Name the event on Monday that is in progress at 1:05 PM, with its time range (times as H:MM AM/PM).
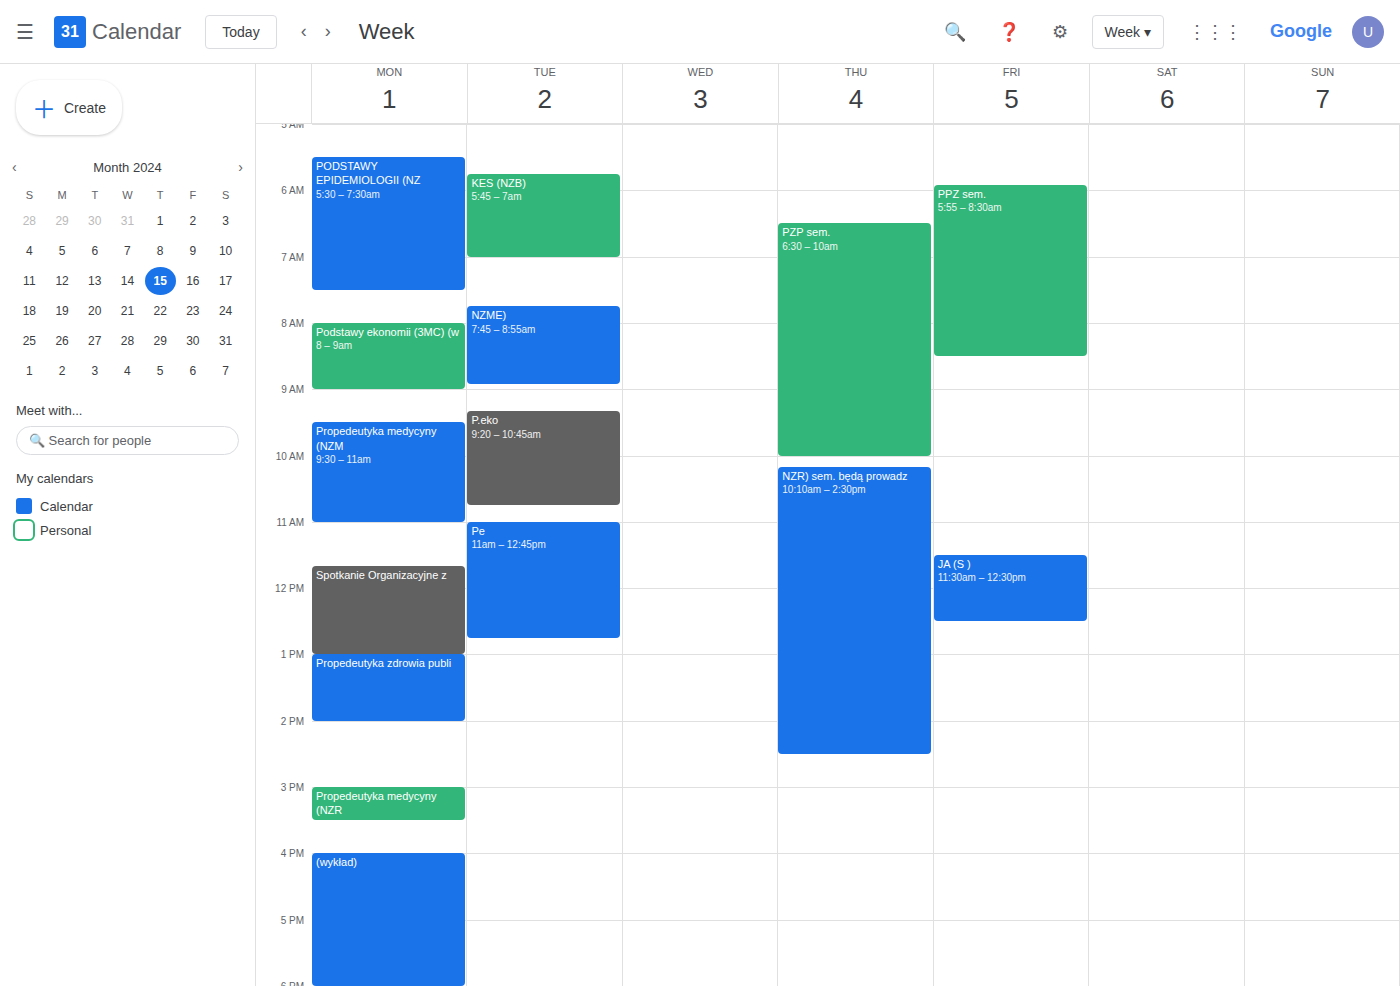
"Propedeutyka zdrowia publi", 1:00 PM to 2:00 PM